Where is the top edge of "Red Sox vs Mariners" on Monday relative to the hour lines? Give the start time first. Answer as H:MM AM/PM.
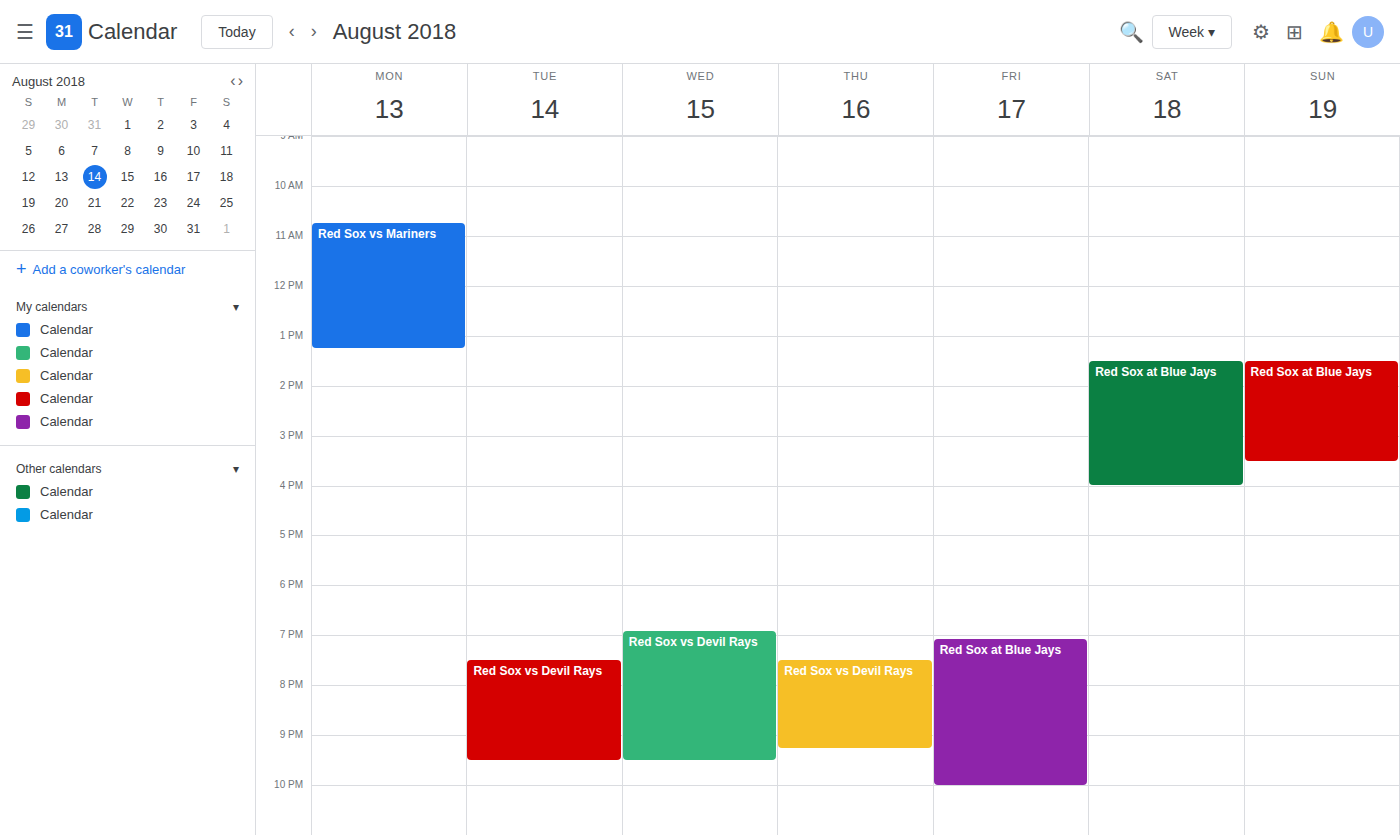
10:45 AM -- neither: three quarters of the way from the 10 AM line to the 11 AM line.